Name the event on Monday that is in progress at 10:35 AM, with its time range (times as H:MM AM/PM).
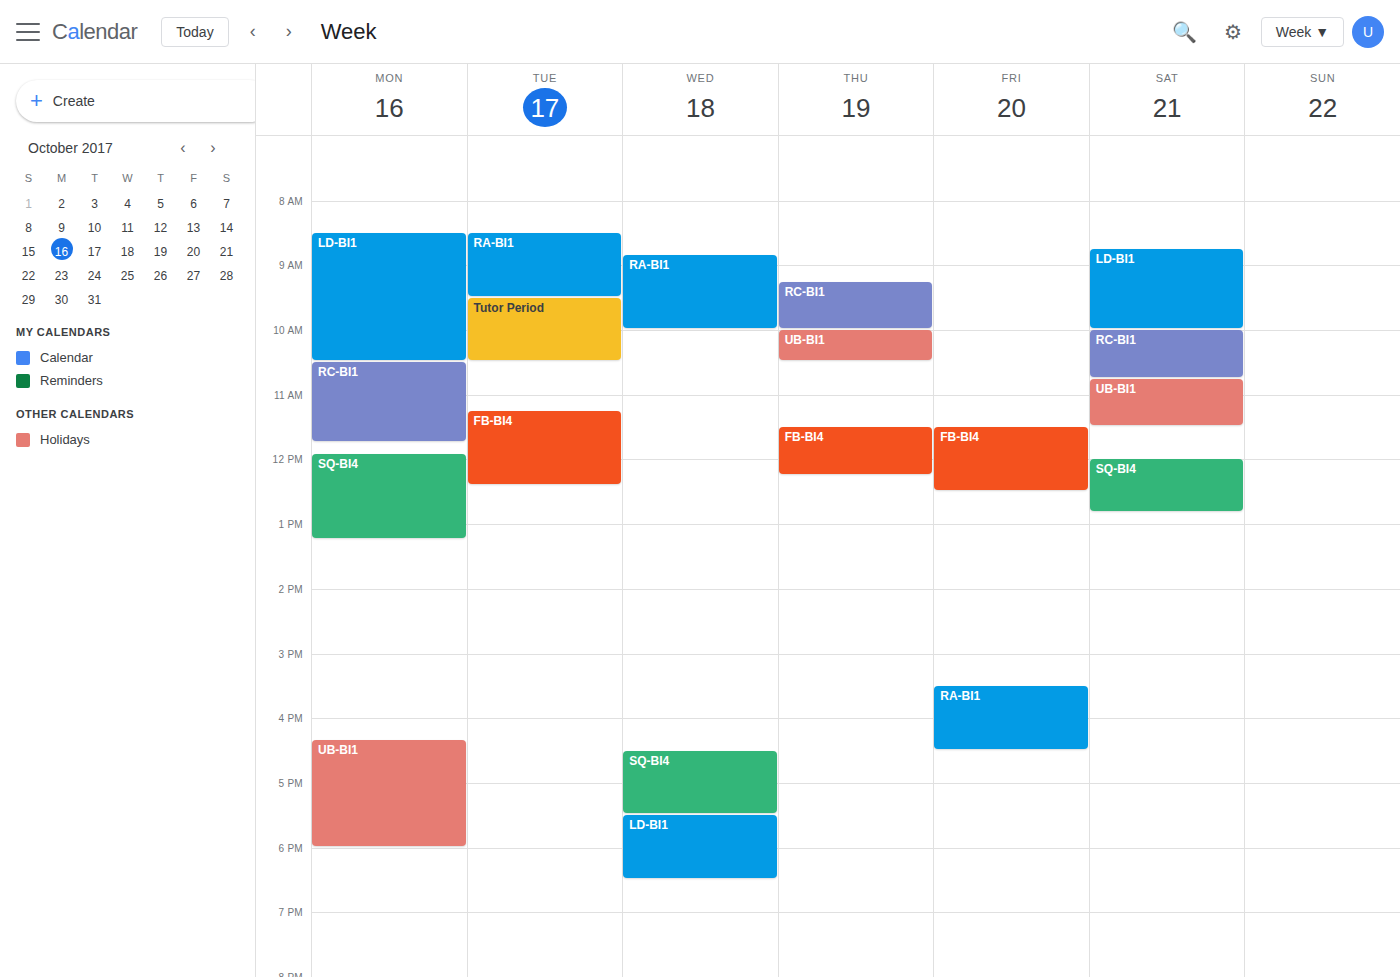
"RC-BI1", 10:30 AM to 11:45 AM